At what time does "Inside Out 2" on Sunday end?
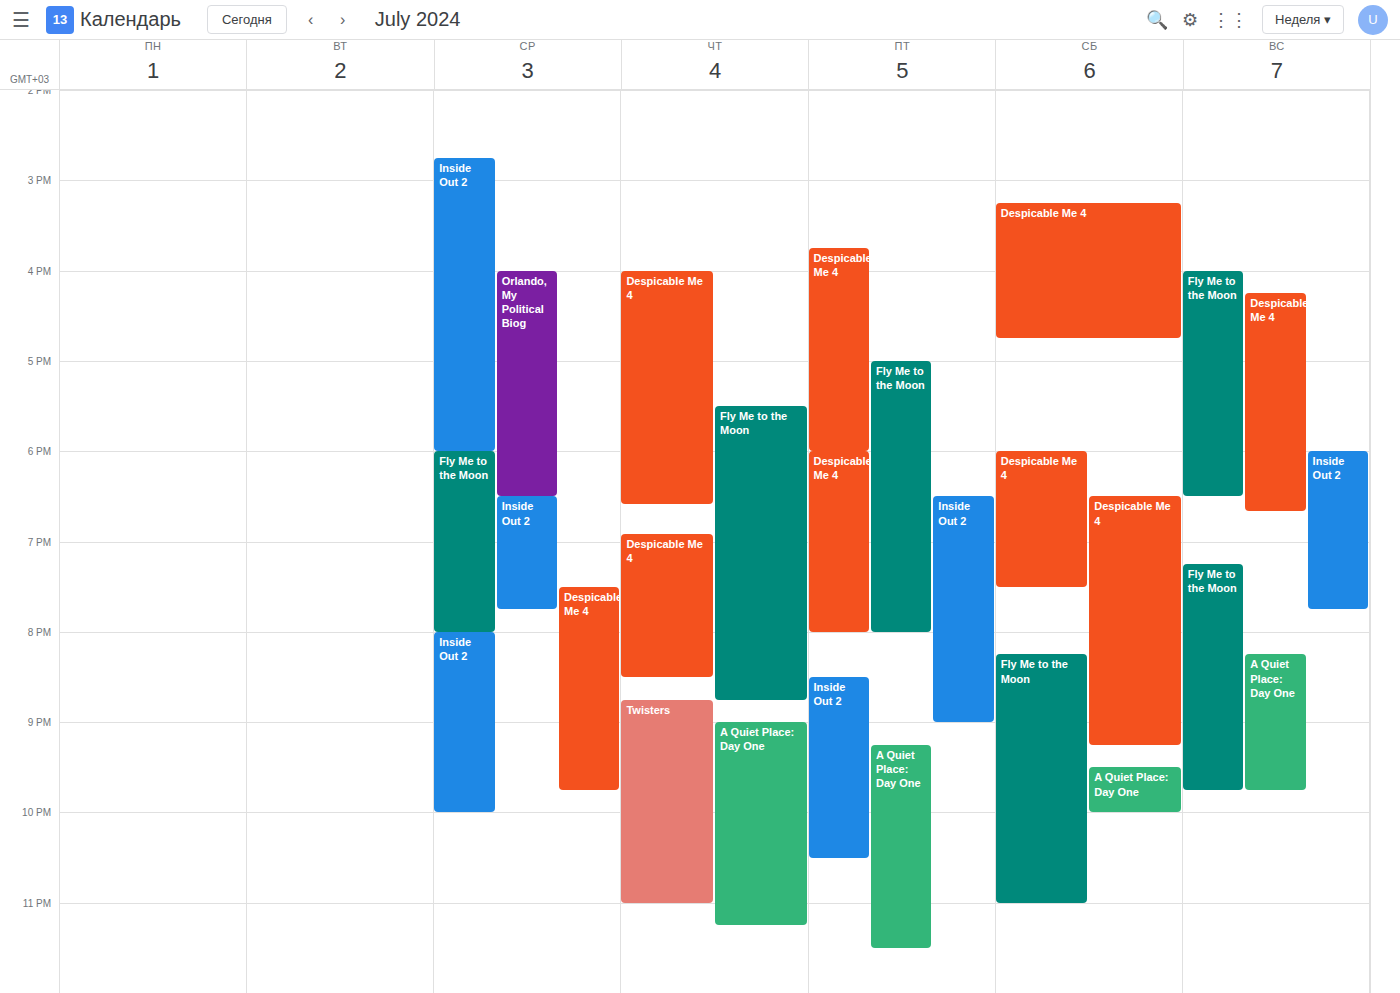
7:45 PM